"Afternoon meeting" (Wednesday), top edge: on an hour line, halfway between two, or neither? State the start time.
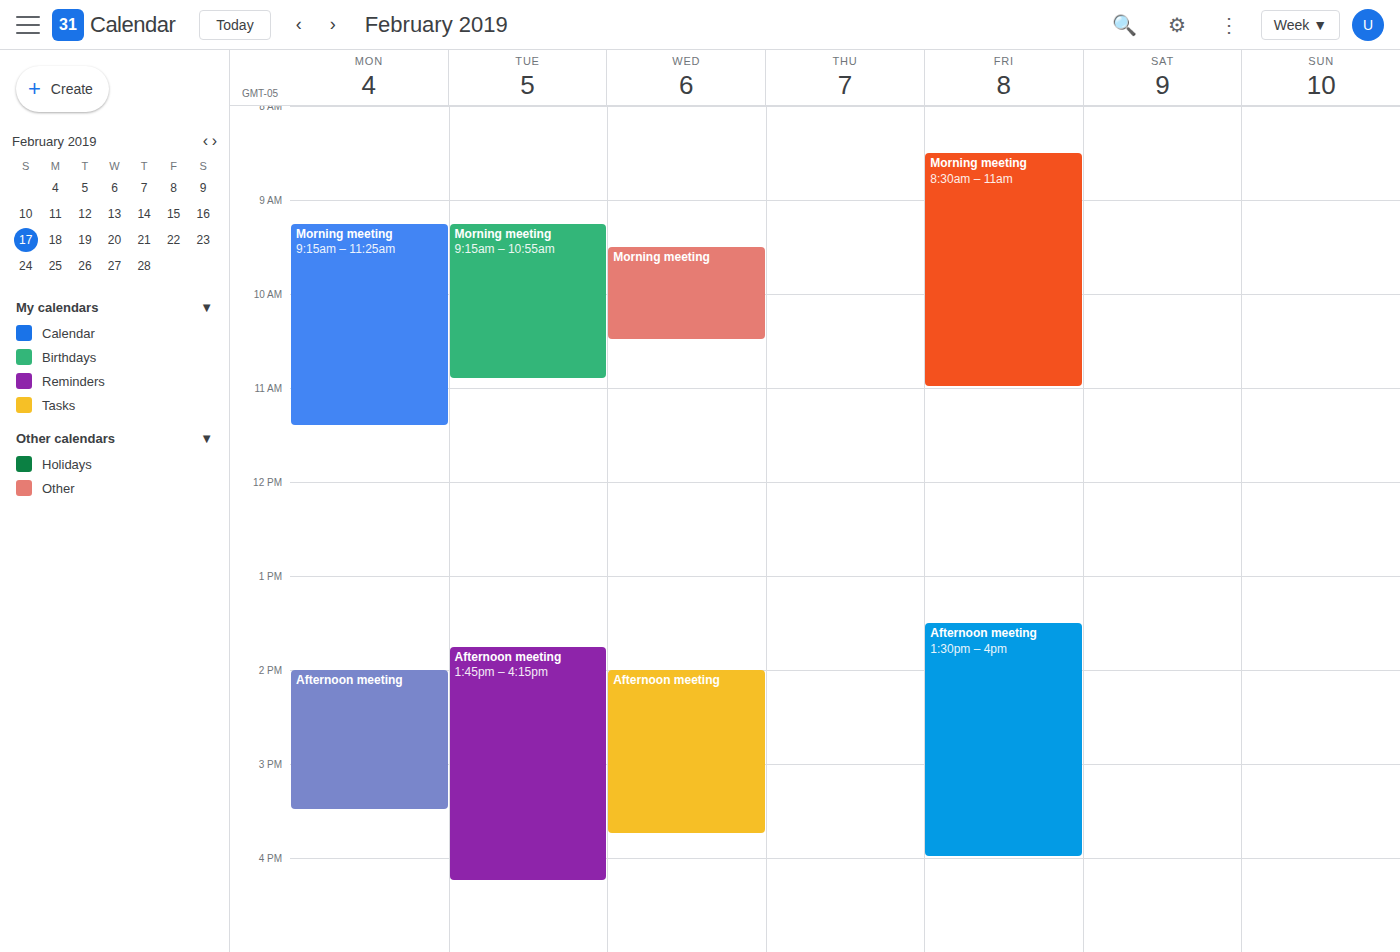
2:00 PM -- exactly on the 2 PM line.